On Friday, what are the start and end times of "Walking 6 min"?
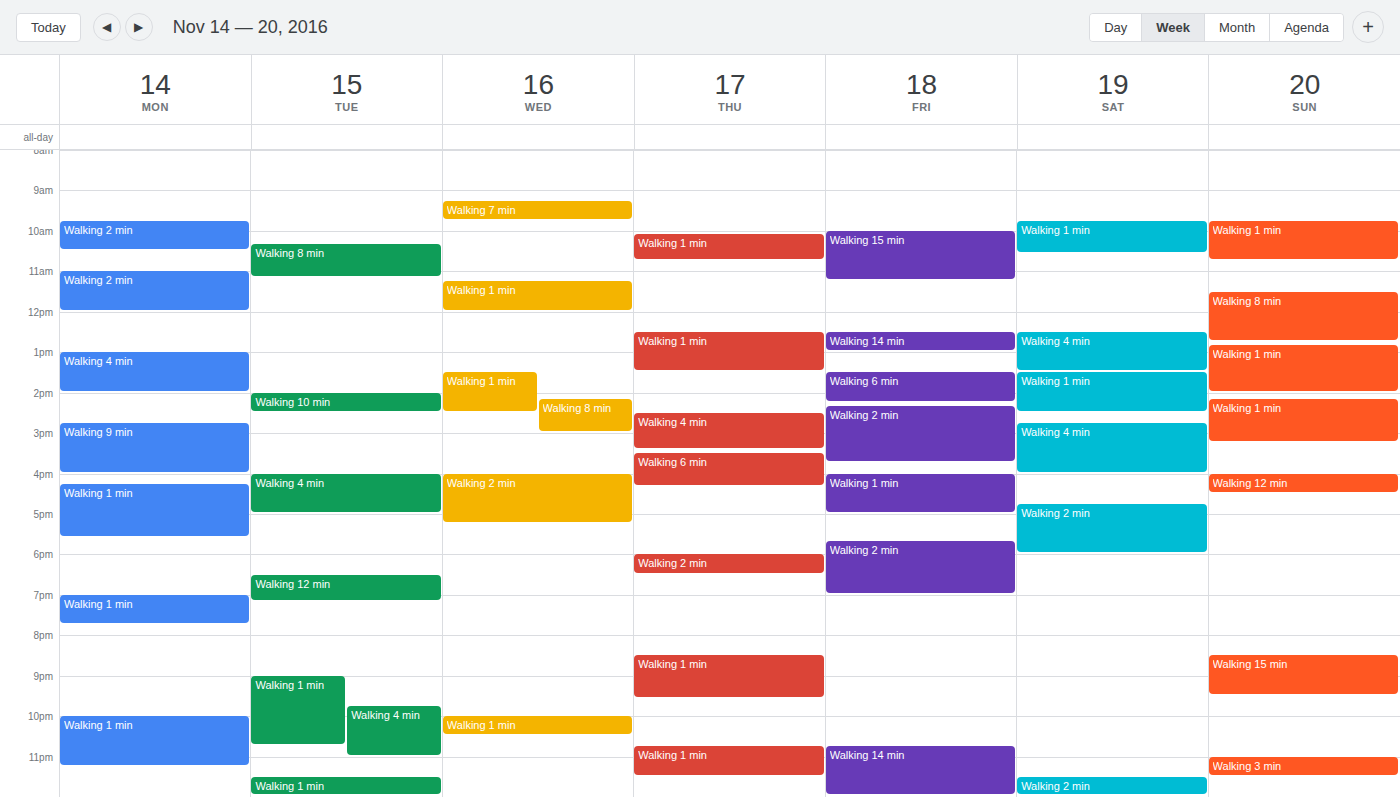
1:30 PM to 2:15 PM